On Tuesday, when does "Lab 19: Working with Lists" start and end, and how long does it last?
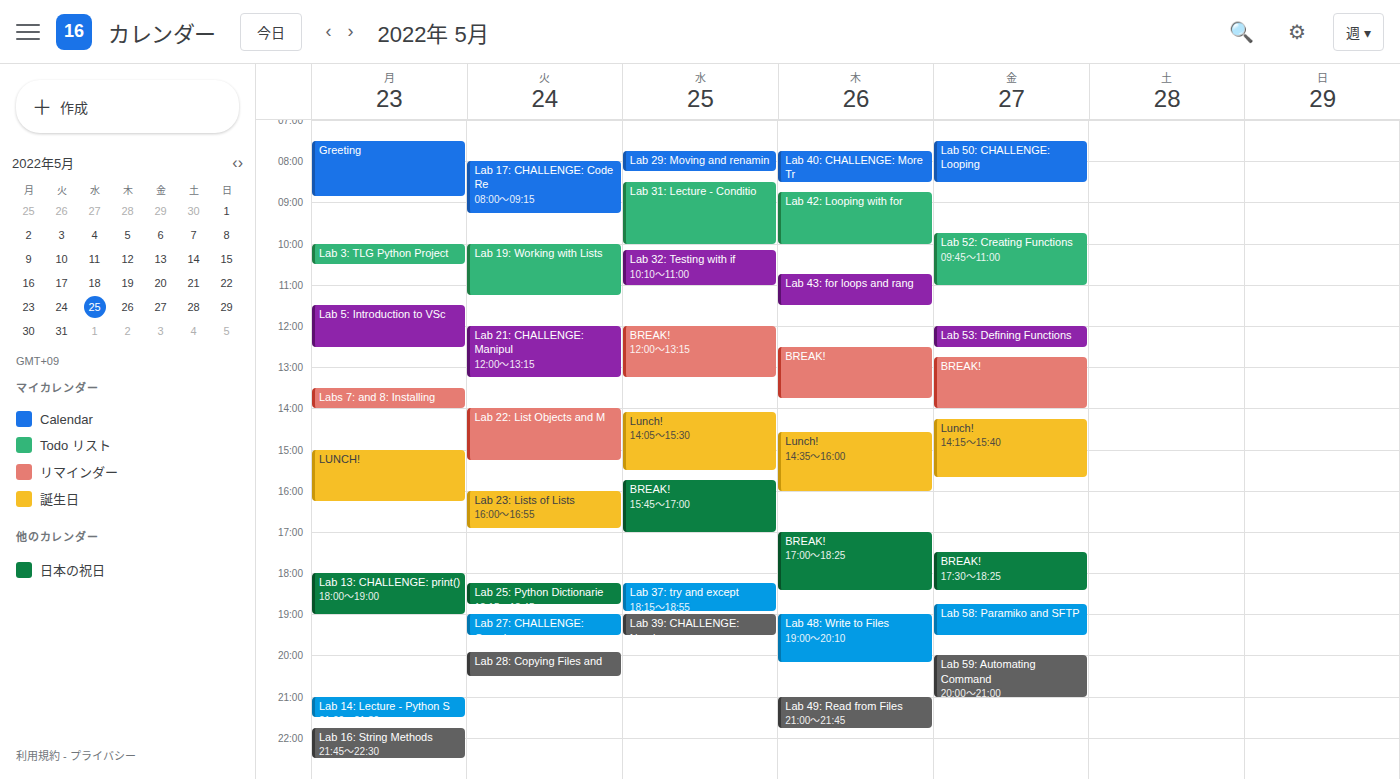
10:00 AM to 11:15 AM, 1 hour 15 minutes